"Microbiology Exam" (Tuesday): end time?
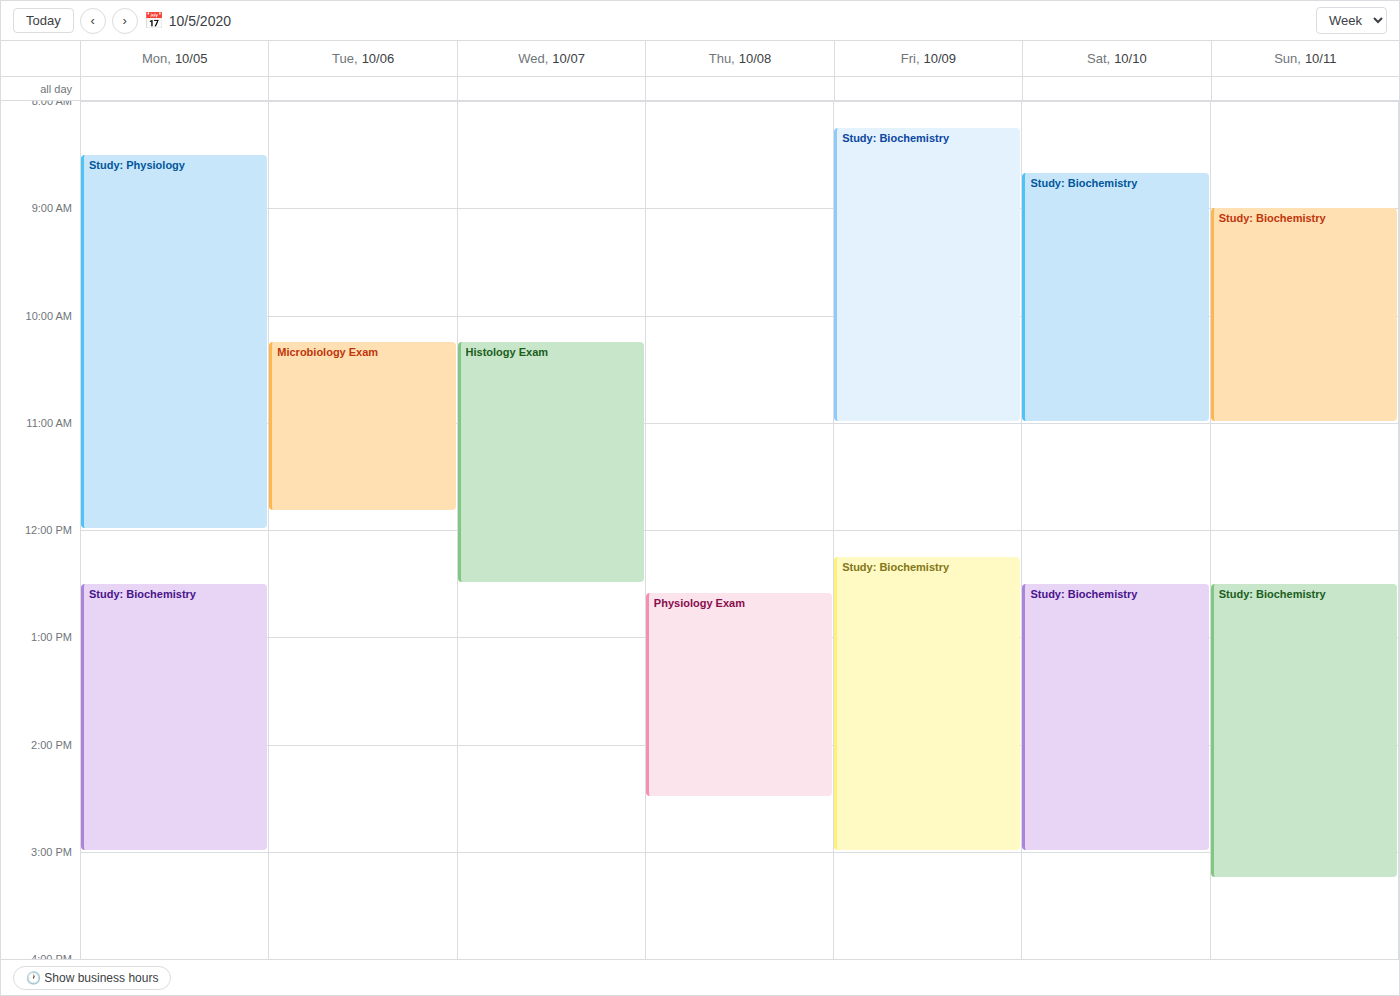
11:50 AM